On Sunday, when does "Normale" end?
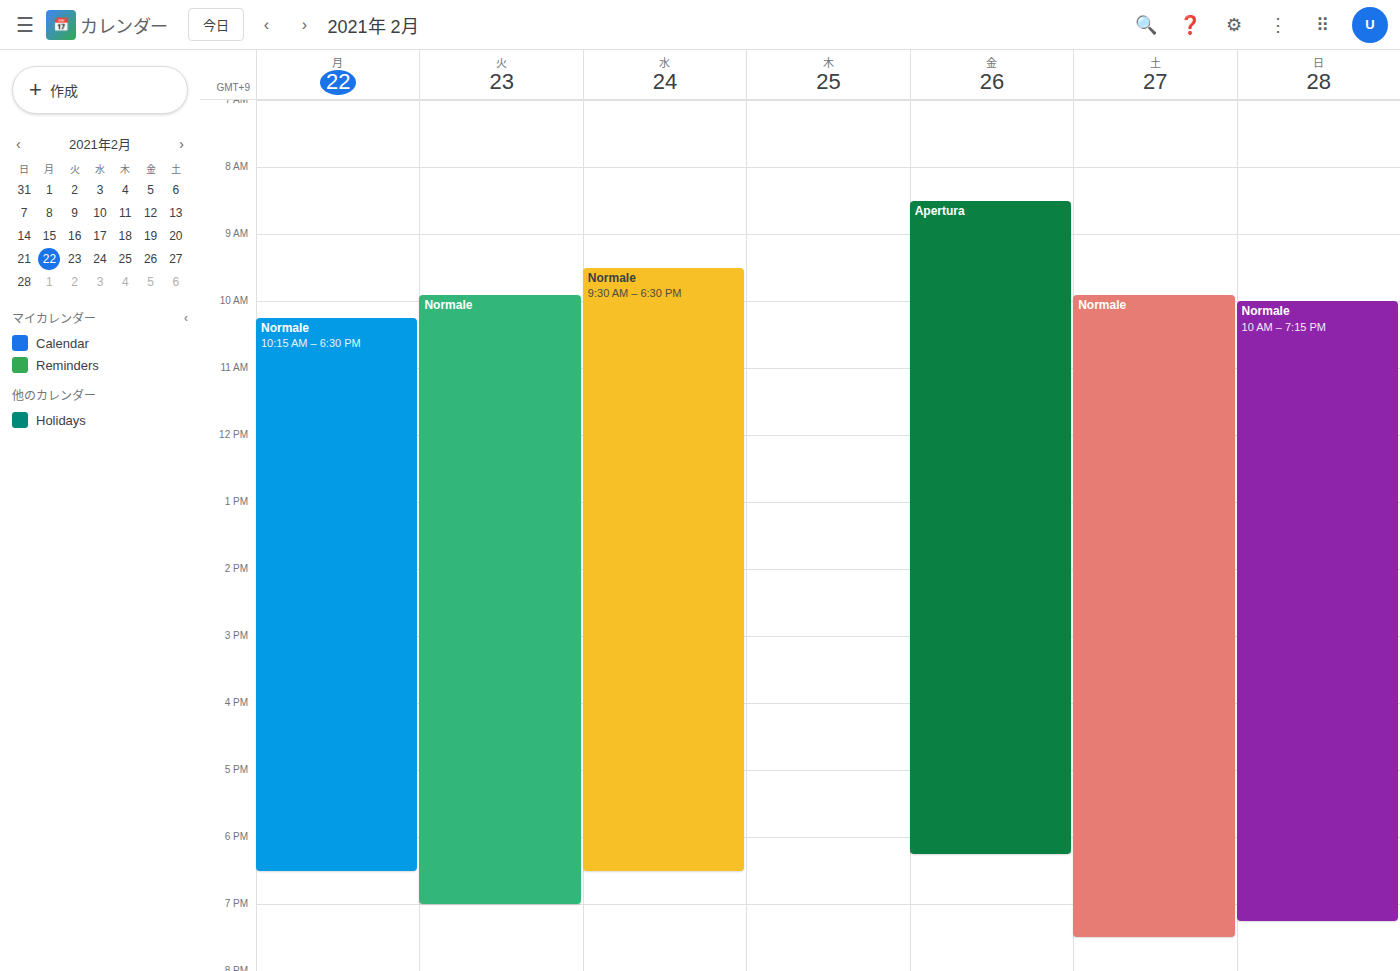
7:15 PM